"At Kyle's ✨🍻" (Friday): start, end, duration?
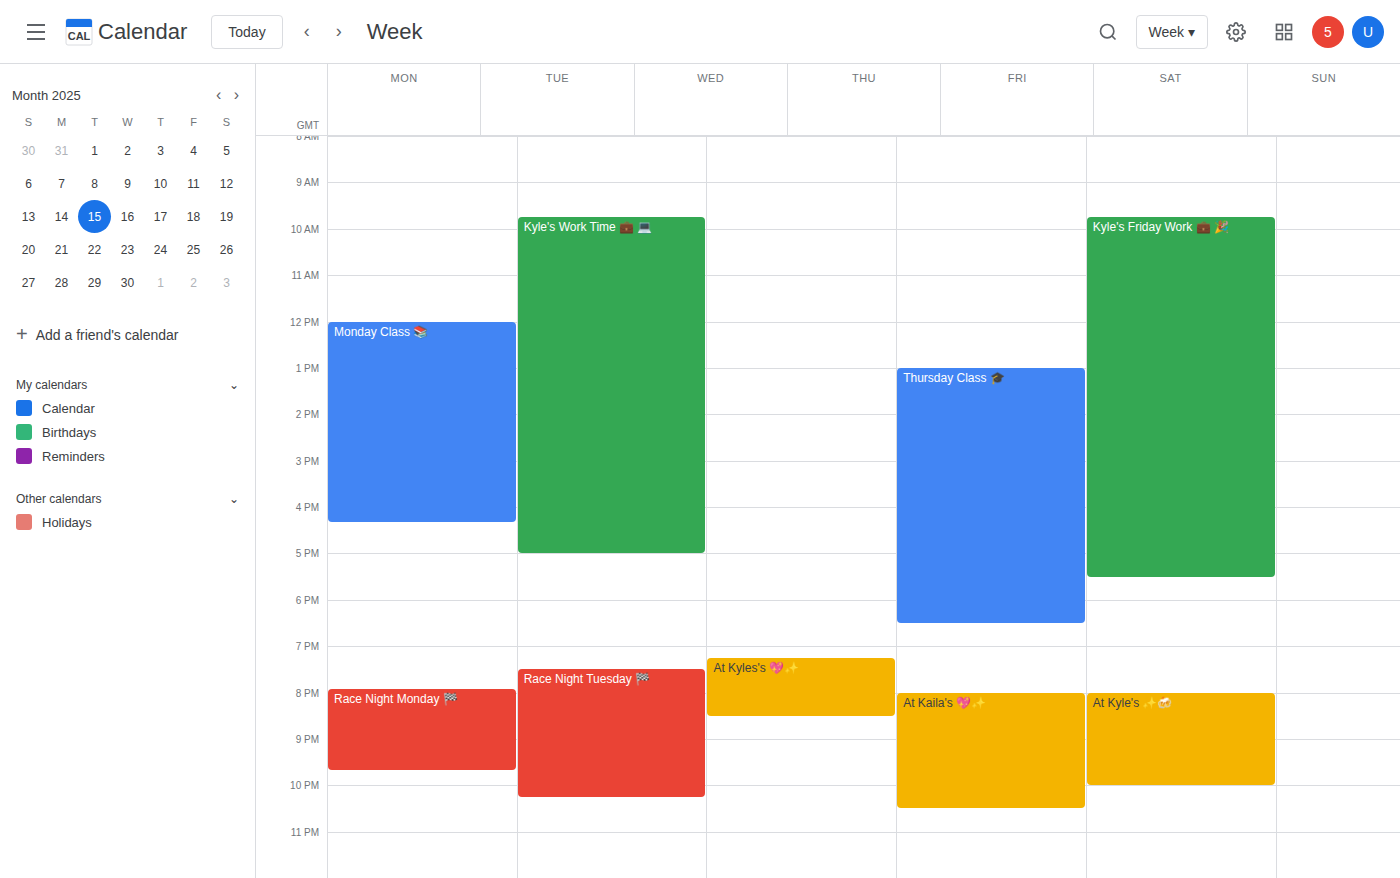
8:00 PM to 10:00 PM, 2 hours